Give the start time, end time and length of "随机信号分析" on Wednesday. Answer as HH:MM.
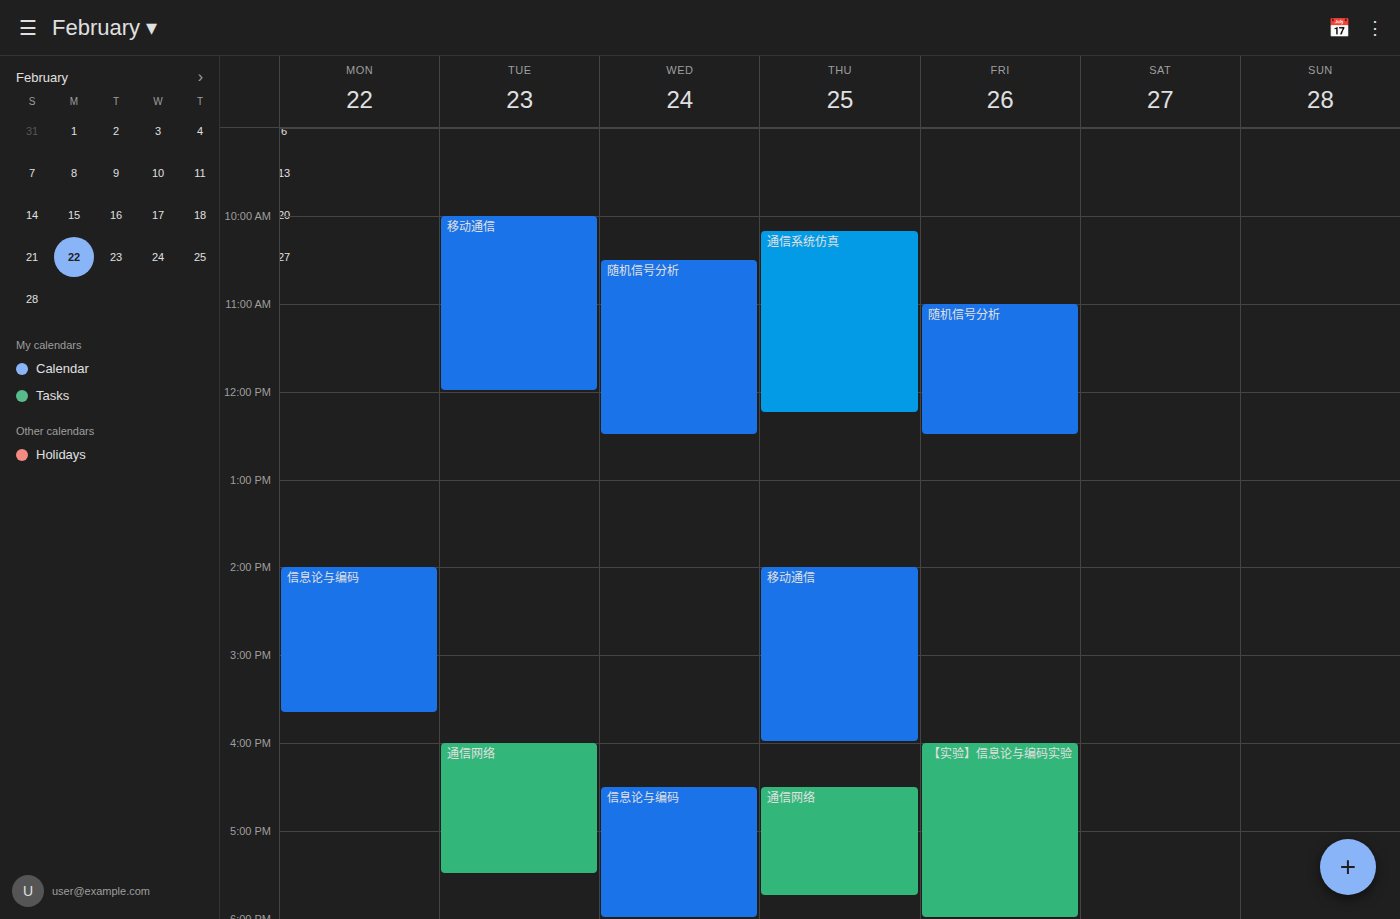
10:30 to 12:30, 2 hours